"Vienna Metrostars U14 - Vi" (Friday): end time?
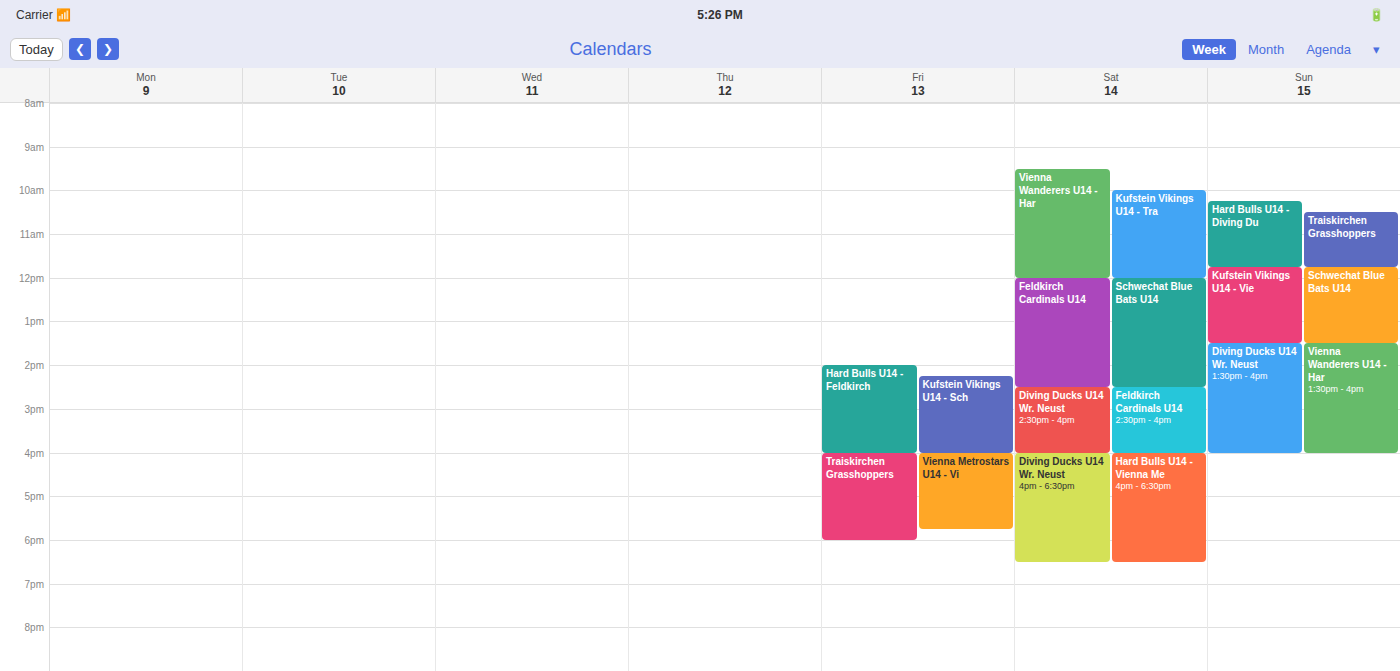
5:45 PM